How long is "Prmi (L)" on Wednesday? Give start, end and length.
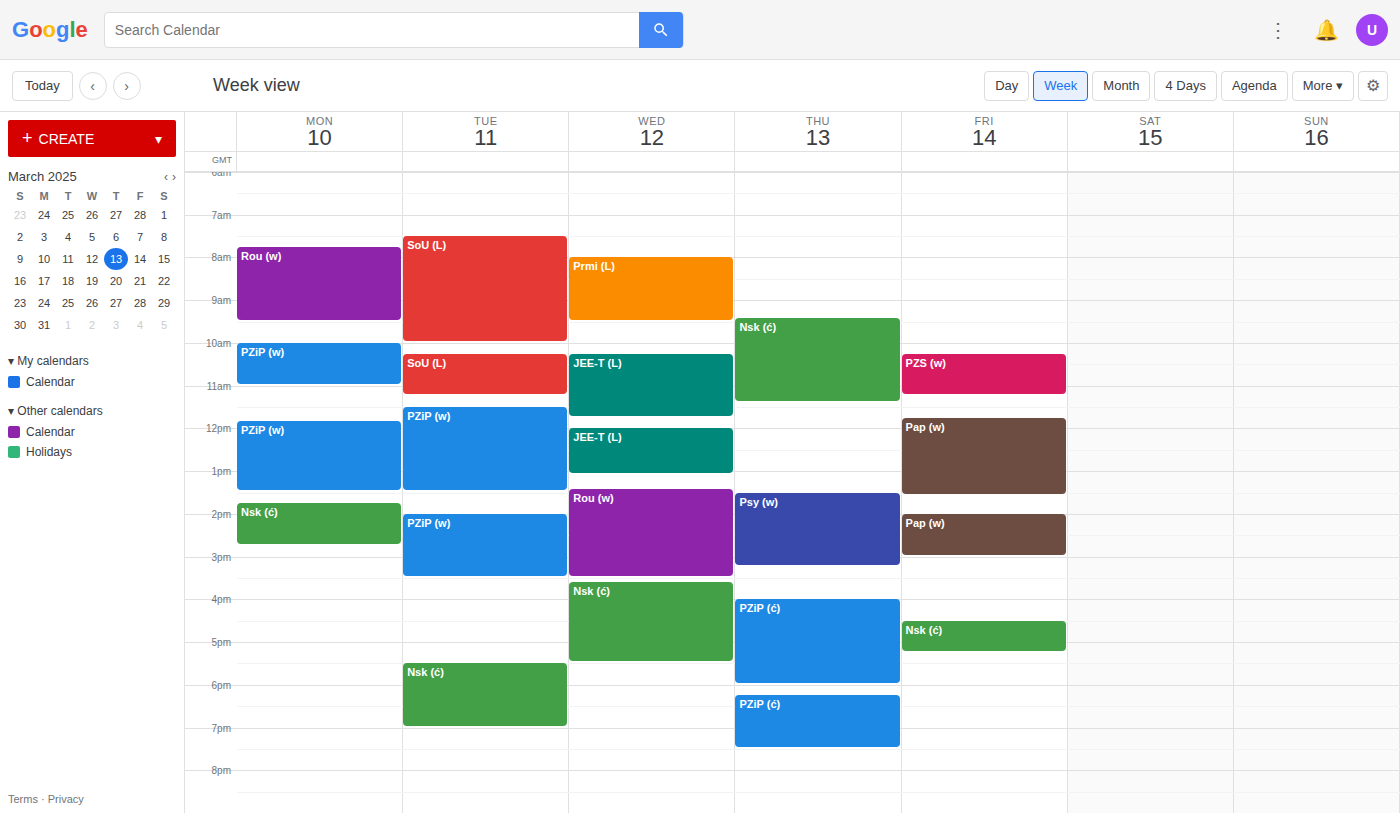
8:00 AM to 9:30 AM, 1 hour 30 minutes